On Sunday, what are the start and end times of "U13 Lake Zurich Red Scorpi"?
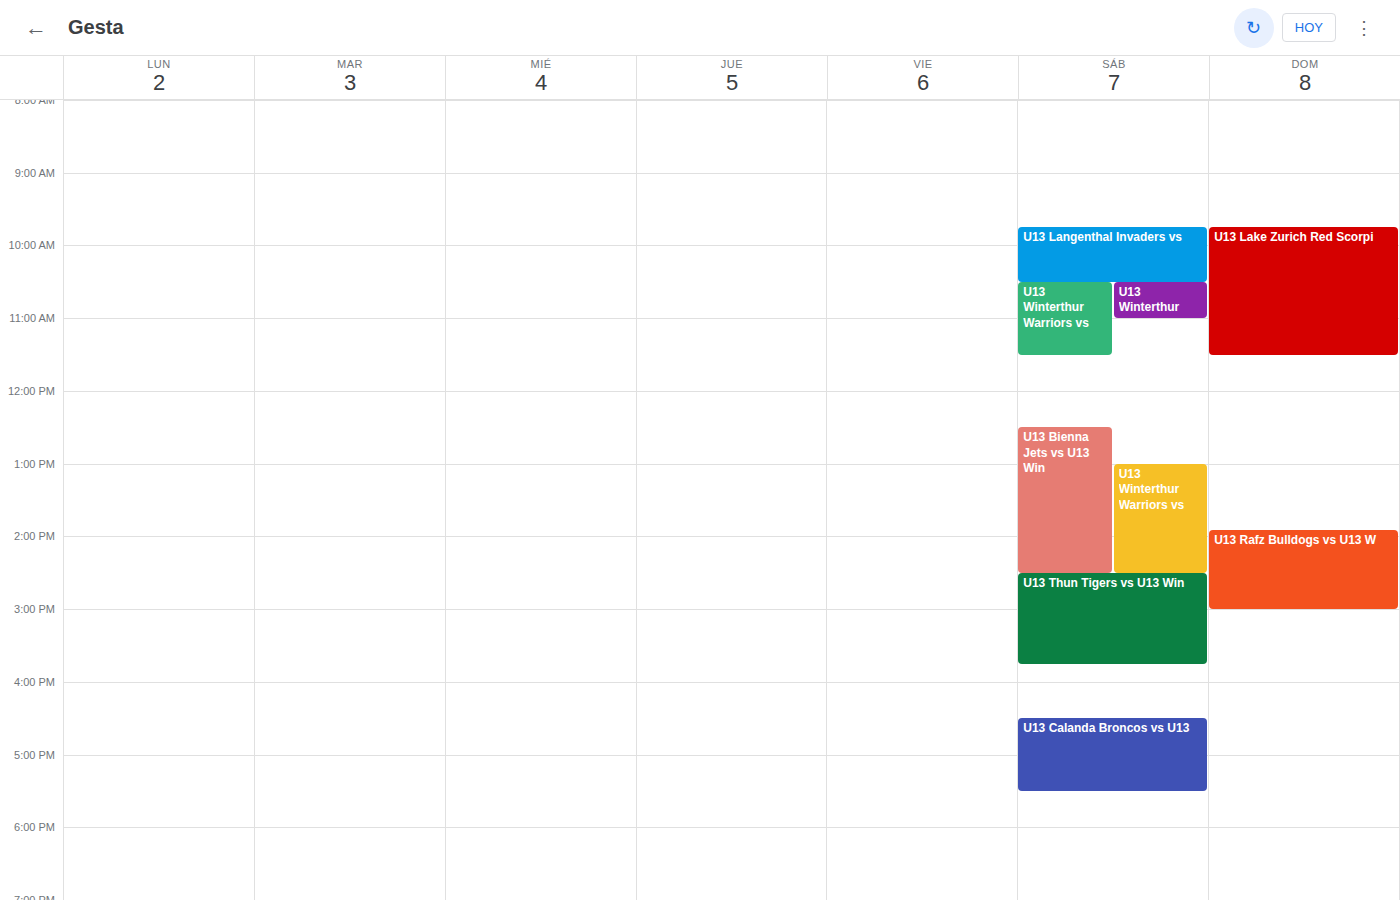
9:45 AM to 11:30 AM